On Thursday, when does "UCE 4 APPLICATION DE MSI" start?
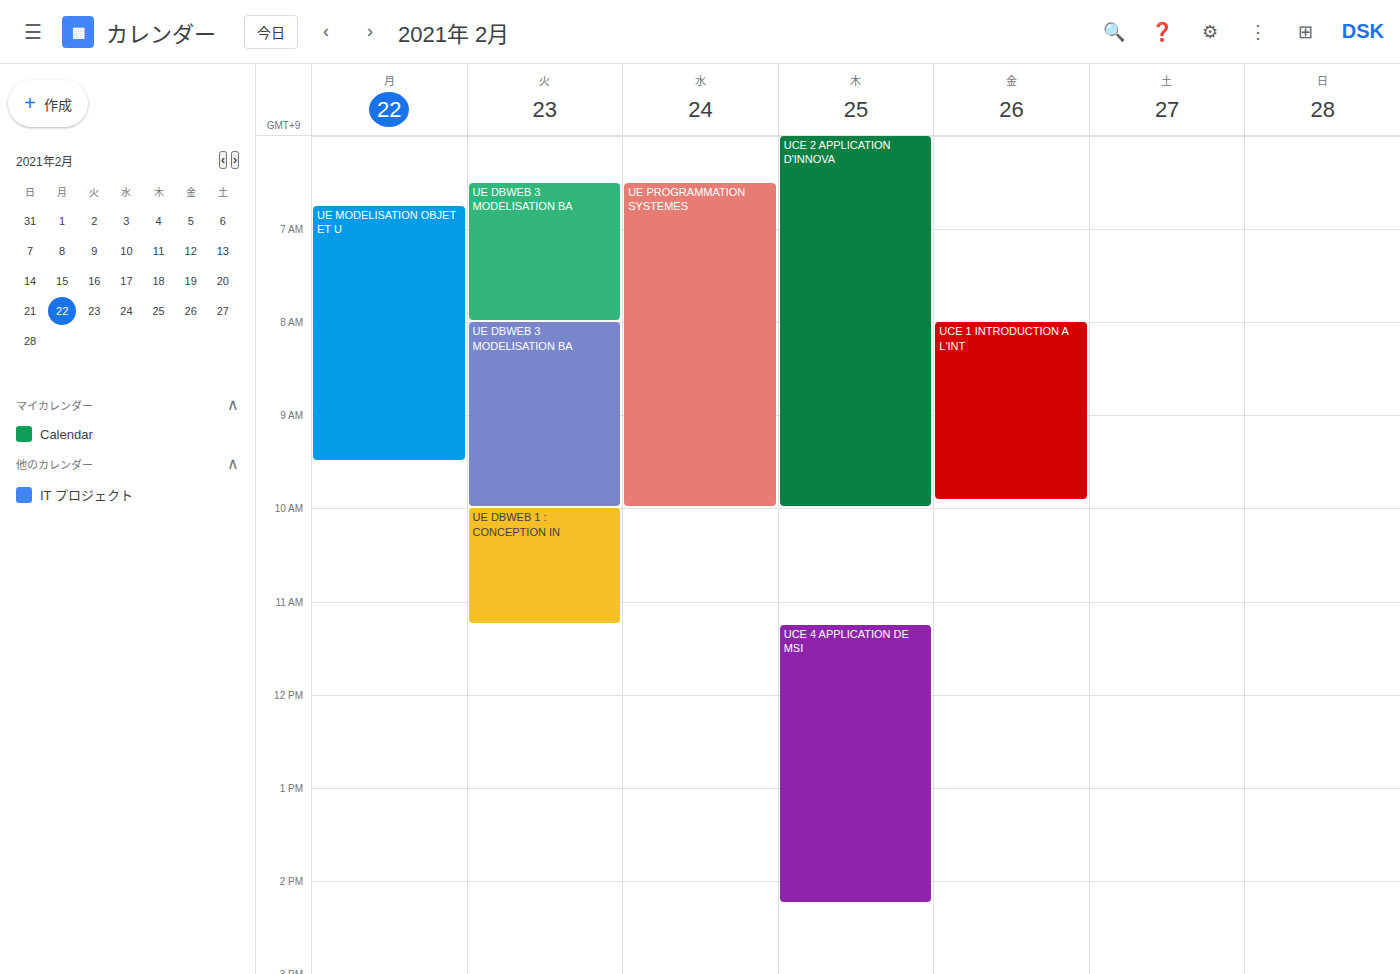
11:15 AM